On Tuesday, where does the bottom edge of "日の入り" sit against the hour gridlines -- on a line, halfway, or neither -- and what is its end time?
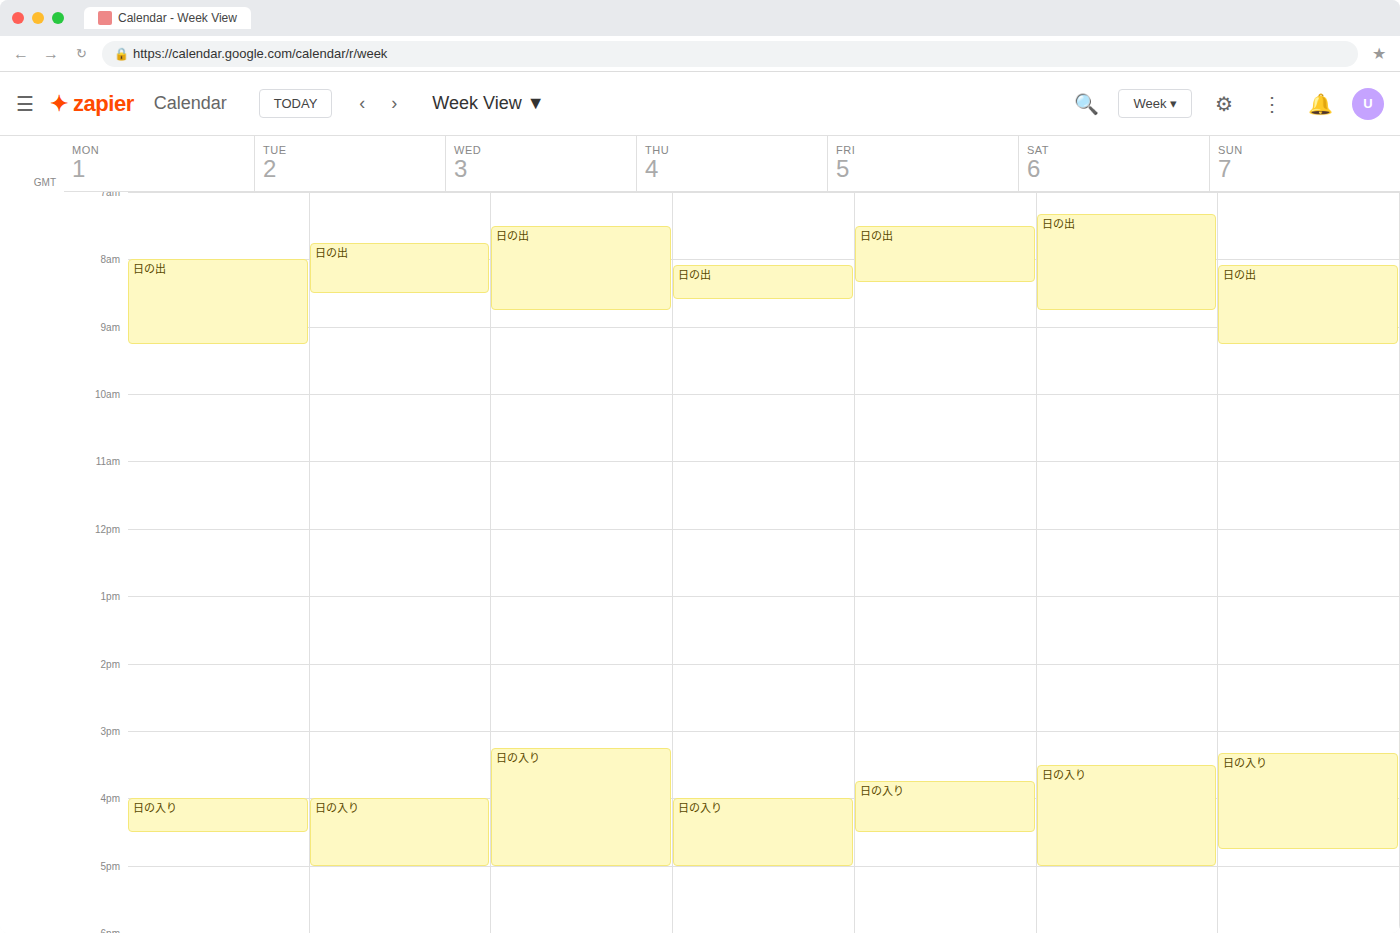
5:00 PM -- exactly on the 5 PM line.